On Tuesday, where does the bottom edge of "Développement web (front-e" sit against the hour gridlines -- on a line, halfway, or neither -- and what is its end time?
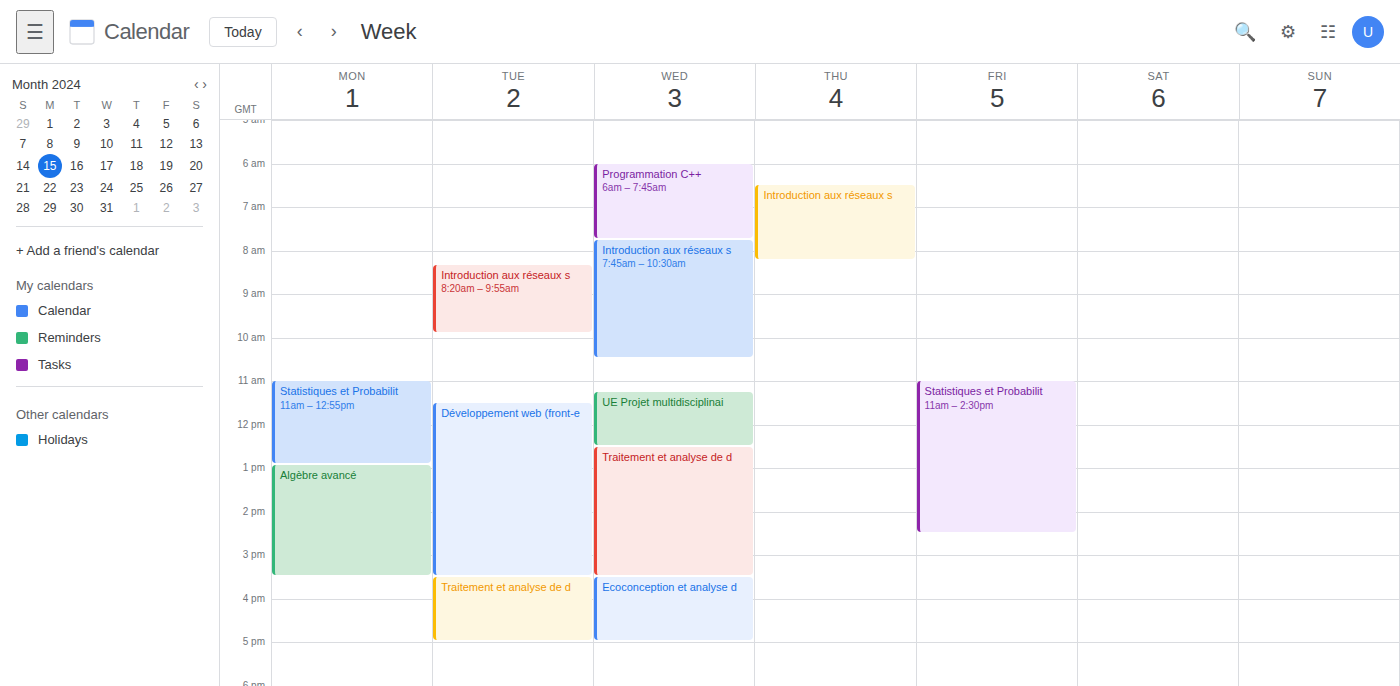
3:30 PM -- halfway between the 3 PM and 4 PM lines.